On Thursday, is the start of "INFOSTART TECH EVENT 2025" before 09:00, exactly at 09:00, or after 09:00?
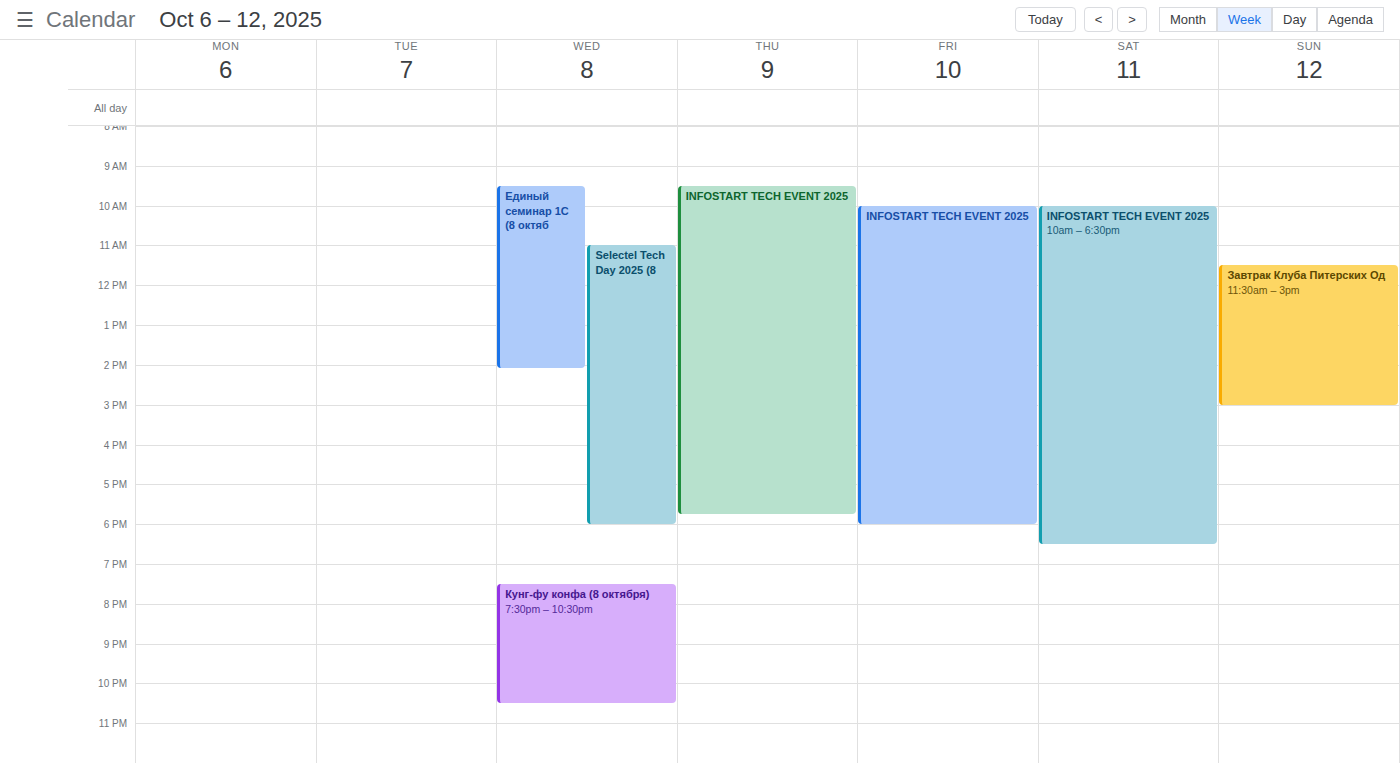
09:30 -- after 09:00, 30 minutes below the 09:00 line.